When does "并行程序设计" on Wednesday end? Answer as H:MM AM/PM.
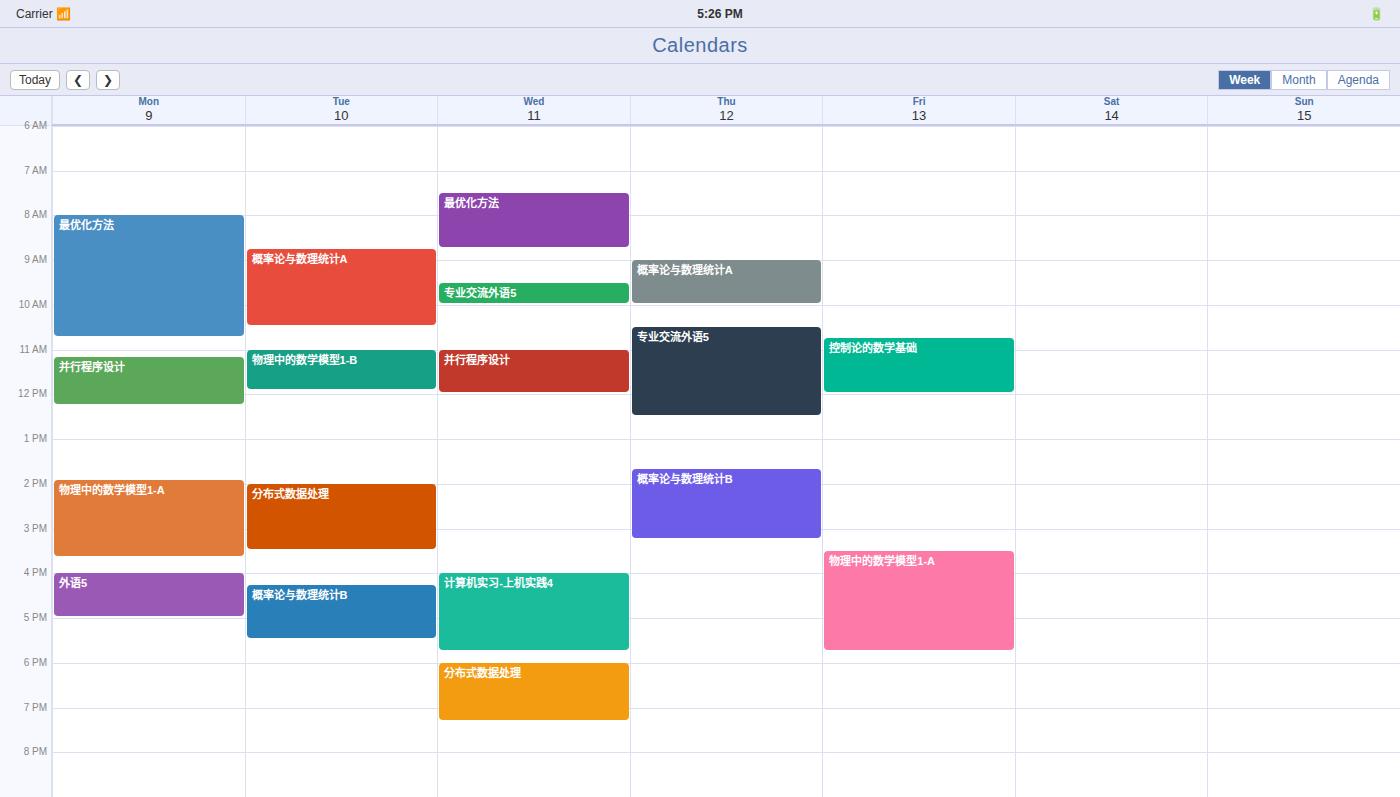
12:00 PM